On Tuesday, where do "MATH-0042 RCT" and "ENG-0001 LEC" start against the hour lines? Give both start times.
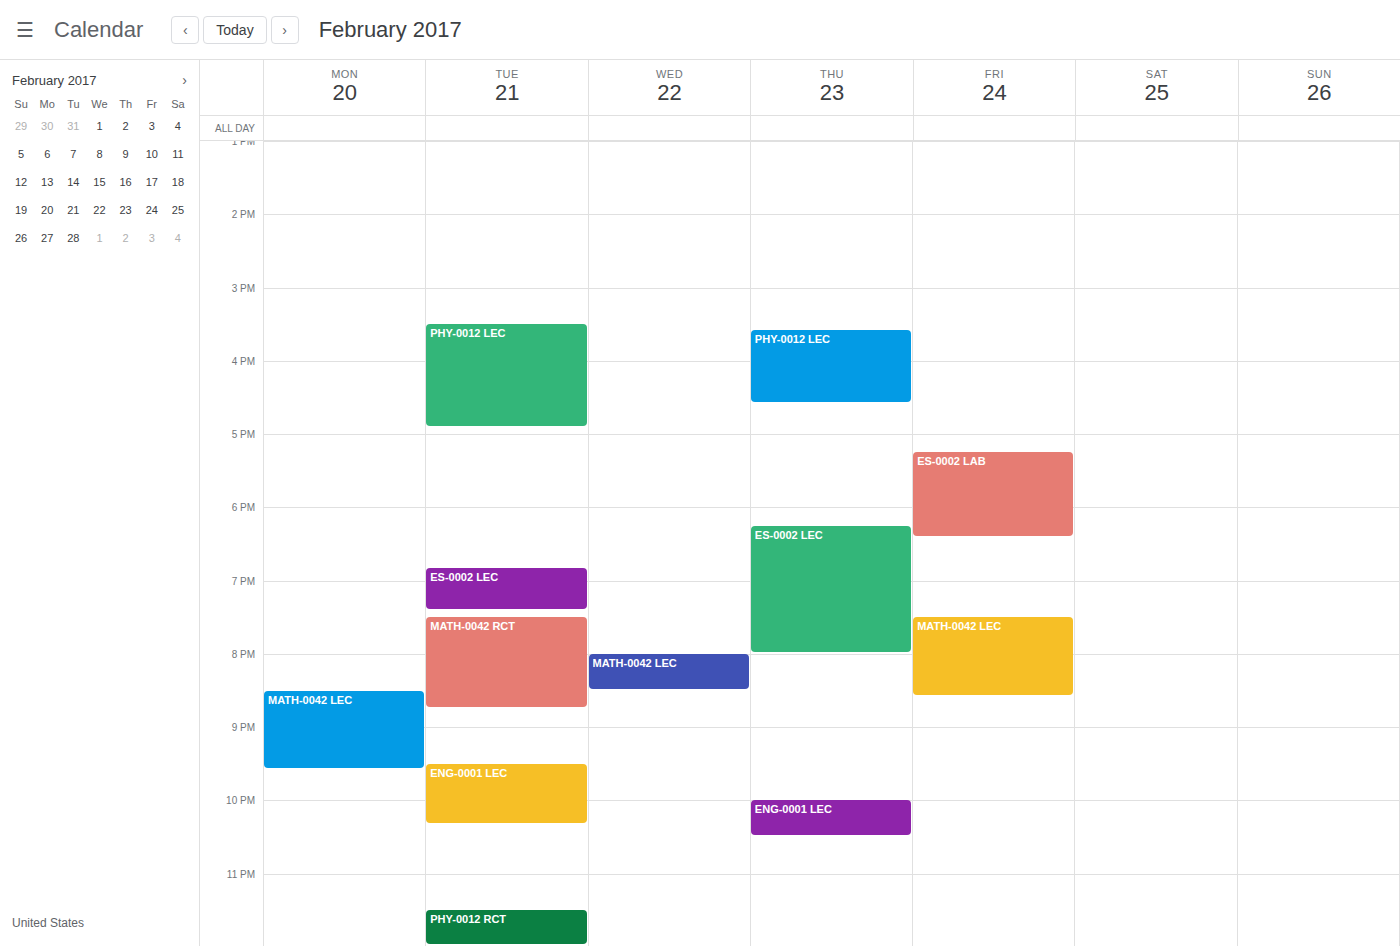
"MATH-0042 RCT": 7:30 PM, halfway between the 7 PM and 8 PM lines. "ENG-0001 LEC": 9:30 PM, halfway between the 9 PM and 10 PM lines.